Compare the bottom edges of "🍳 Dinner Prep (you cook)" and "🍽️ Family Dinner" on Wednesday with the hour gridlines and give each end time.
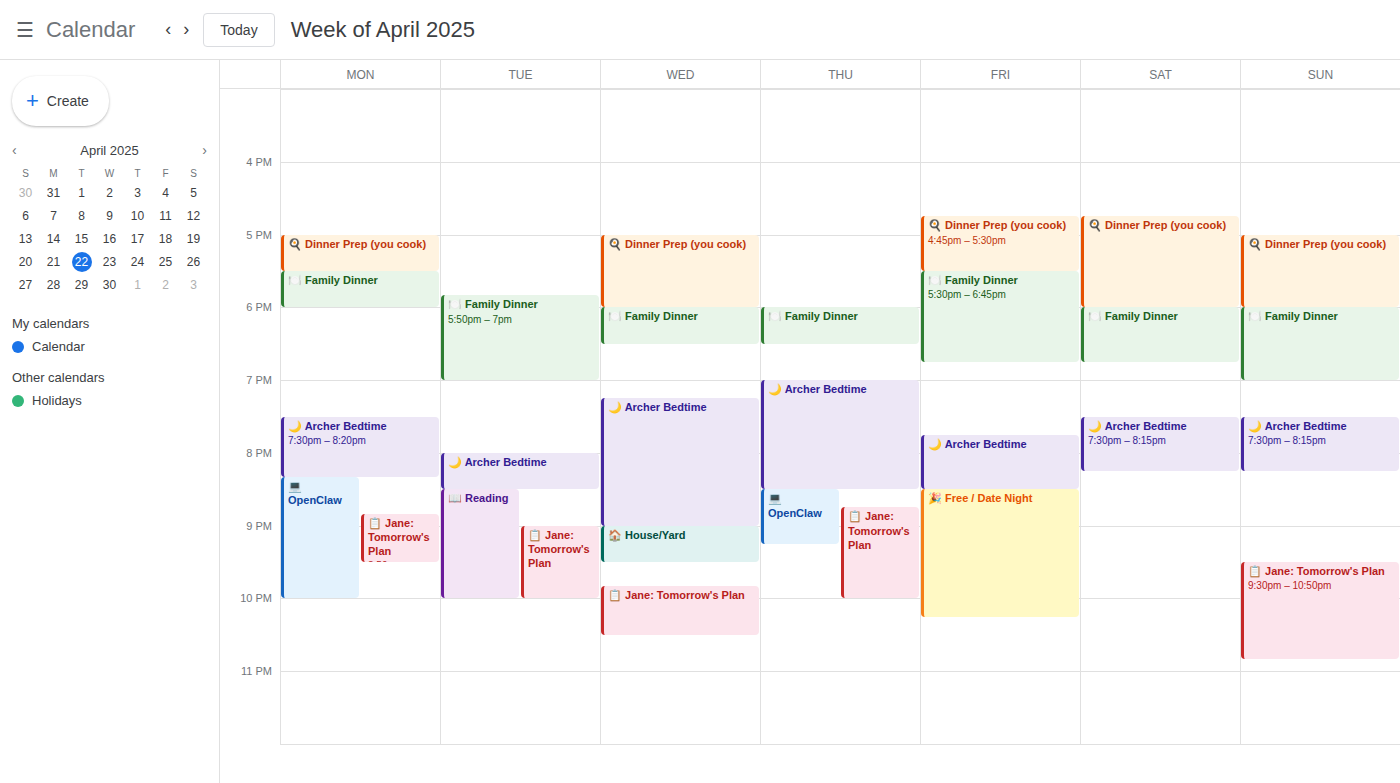
"🍳 Dinner Prep (you cook)": 6:00 PM, exactly on the 6 PM line. "🍽️ Family Dinner": 6:30 PM, halfway between the 6 PM and 7 PM lines.